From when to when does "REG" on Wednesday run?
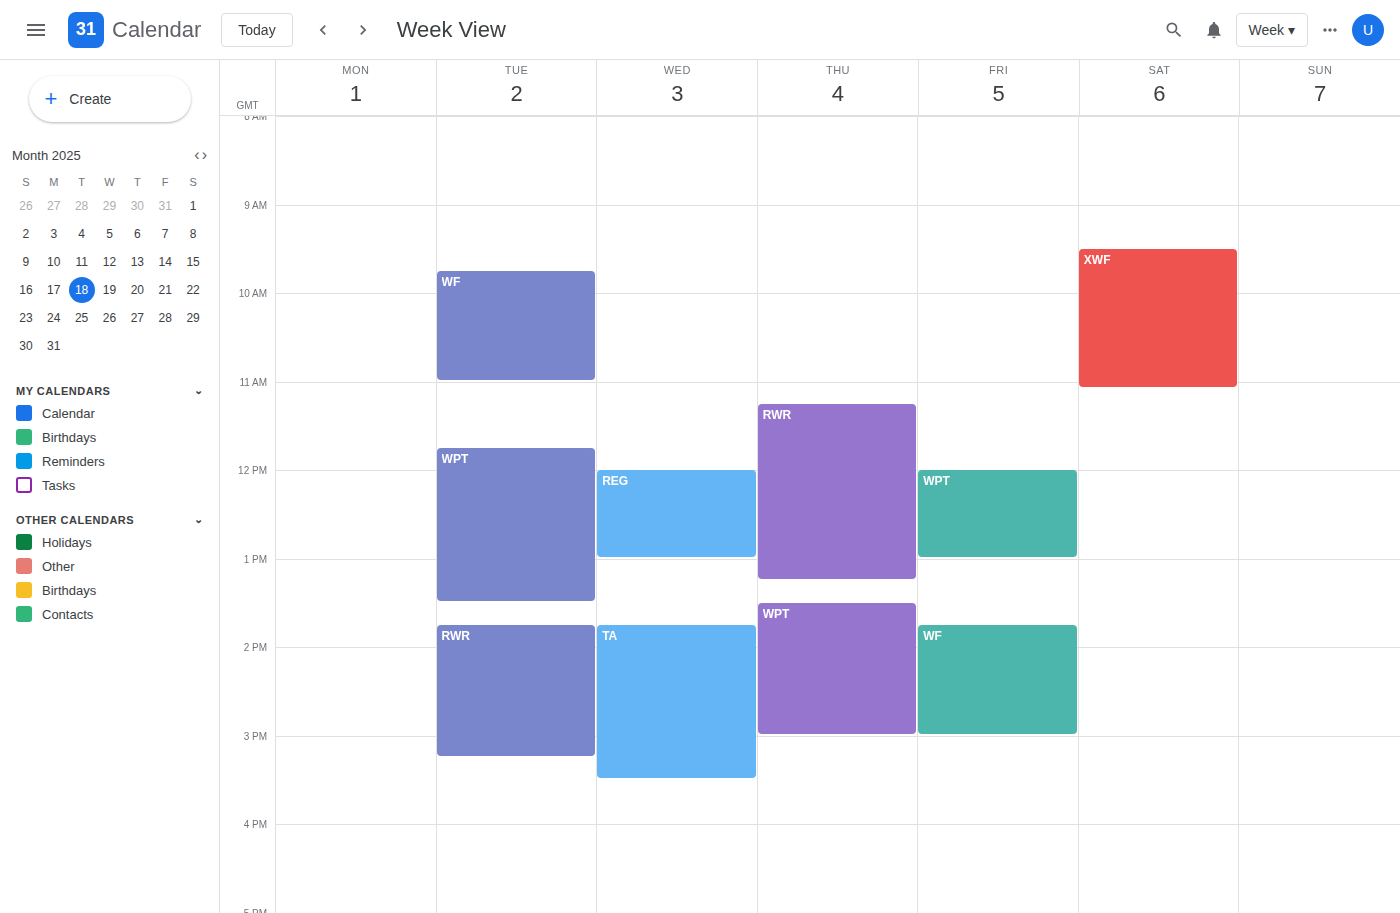
12:00 PM to 1:00 PM